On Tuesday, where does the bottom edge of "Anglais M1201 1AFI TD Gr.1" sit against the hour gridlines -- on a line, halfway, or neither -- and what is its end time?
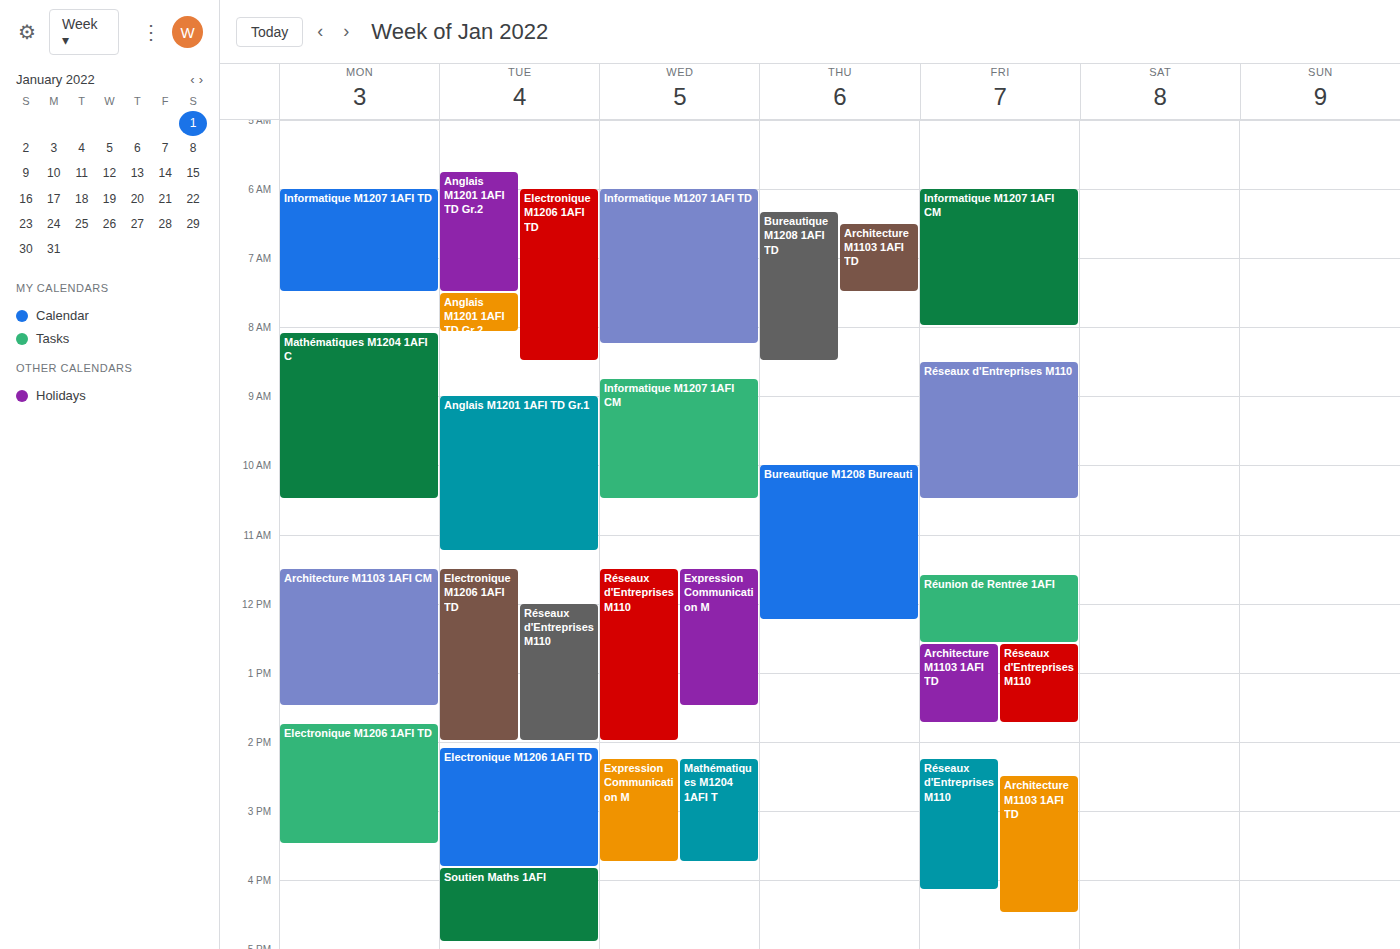
11:15 AM -- neither: a quarter of the way from the 11 AM line to the 12 PM line.